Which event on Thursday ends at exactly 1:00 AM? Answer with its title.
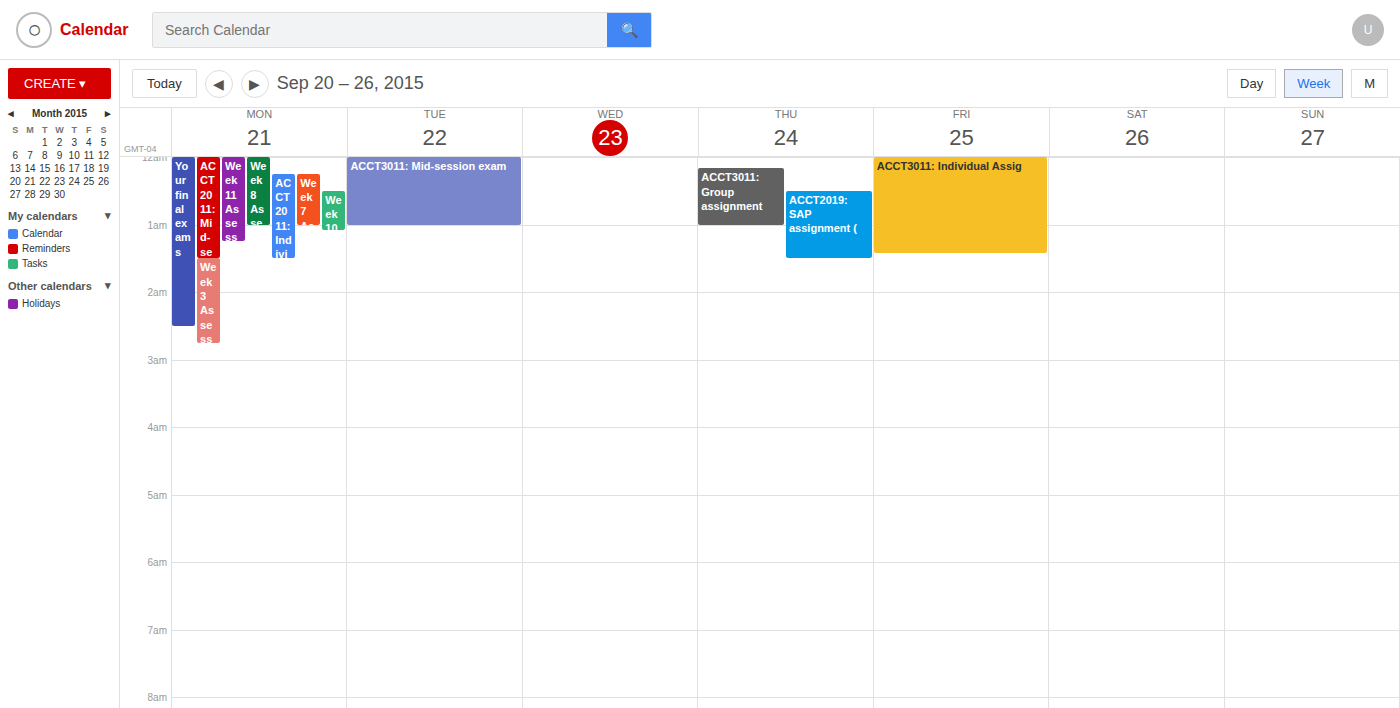
"ACCT3011: Group assignment"